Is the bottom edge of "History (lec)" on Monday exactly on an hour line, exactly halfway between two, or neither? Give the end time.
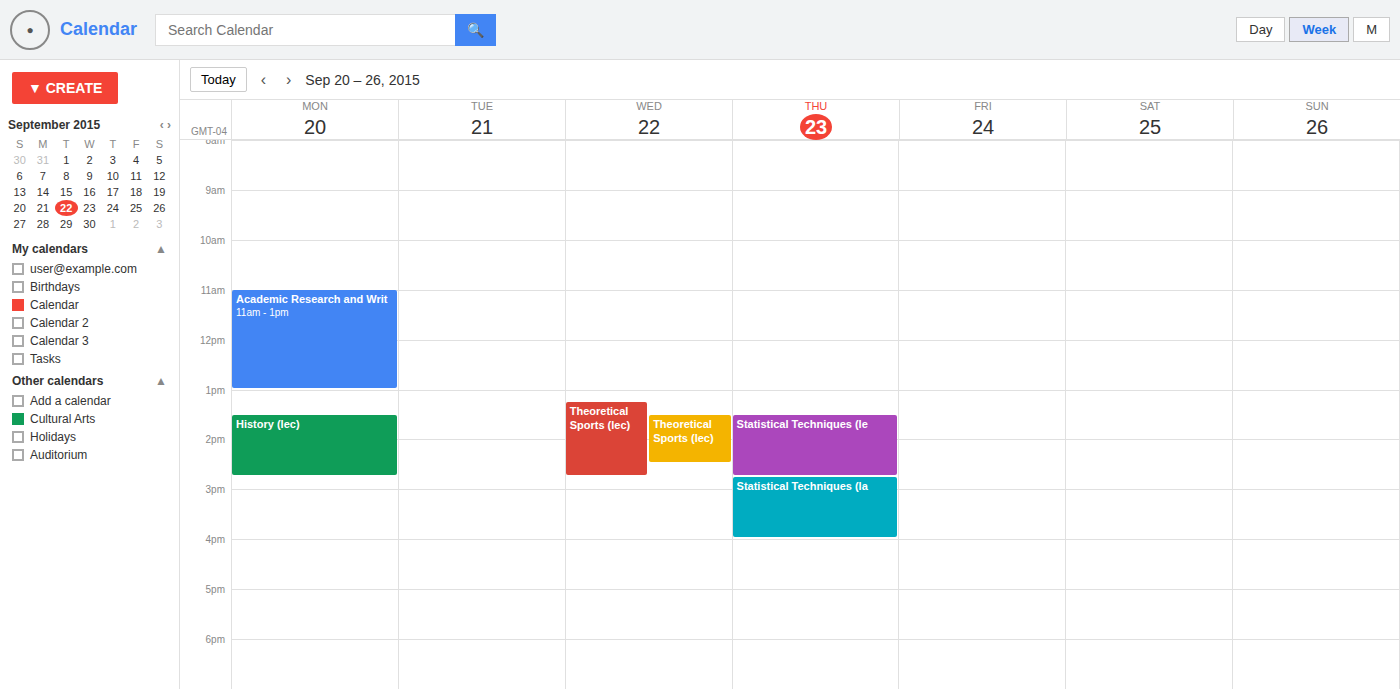
2:45 PM -- neither: three quarters of the way from the 2 PM line to the 3 PM line.